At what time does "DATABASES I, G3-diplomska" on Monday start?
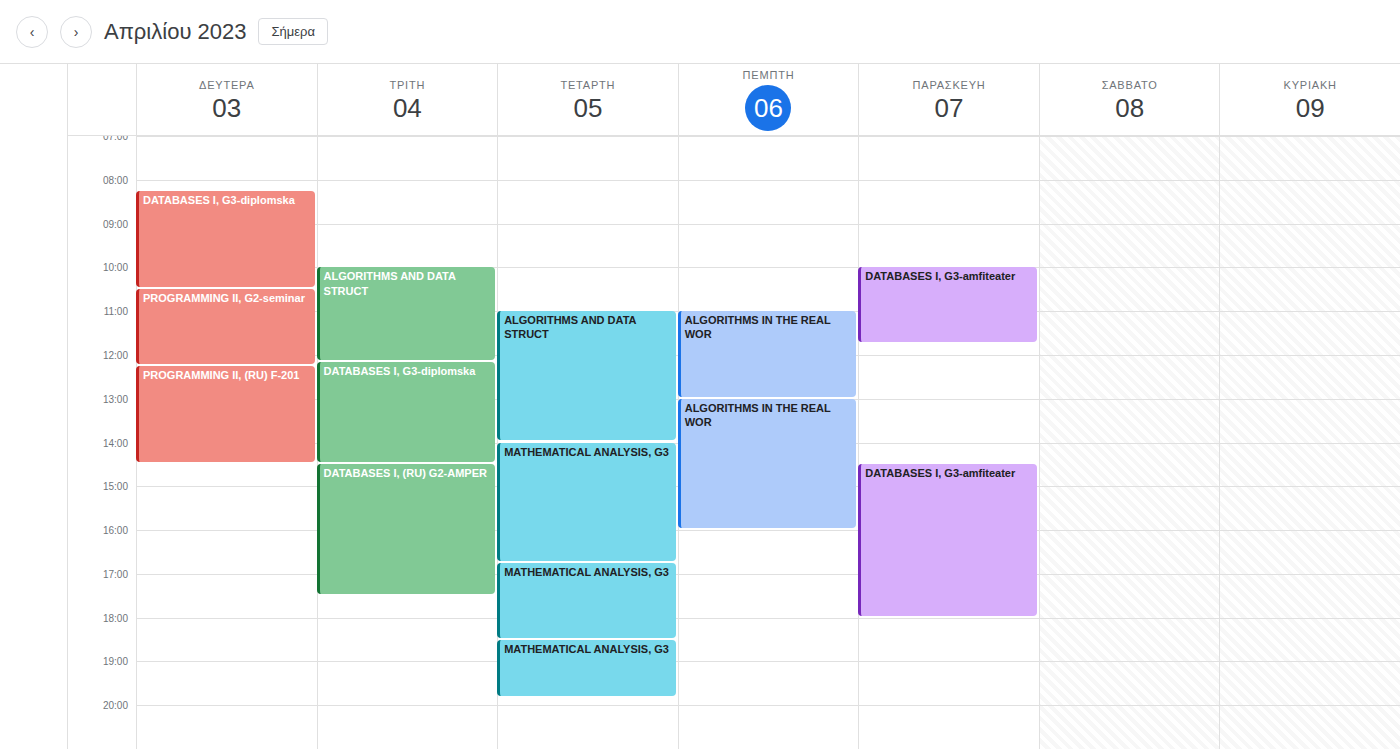
8:15 AM